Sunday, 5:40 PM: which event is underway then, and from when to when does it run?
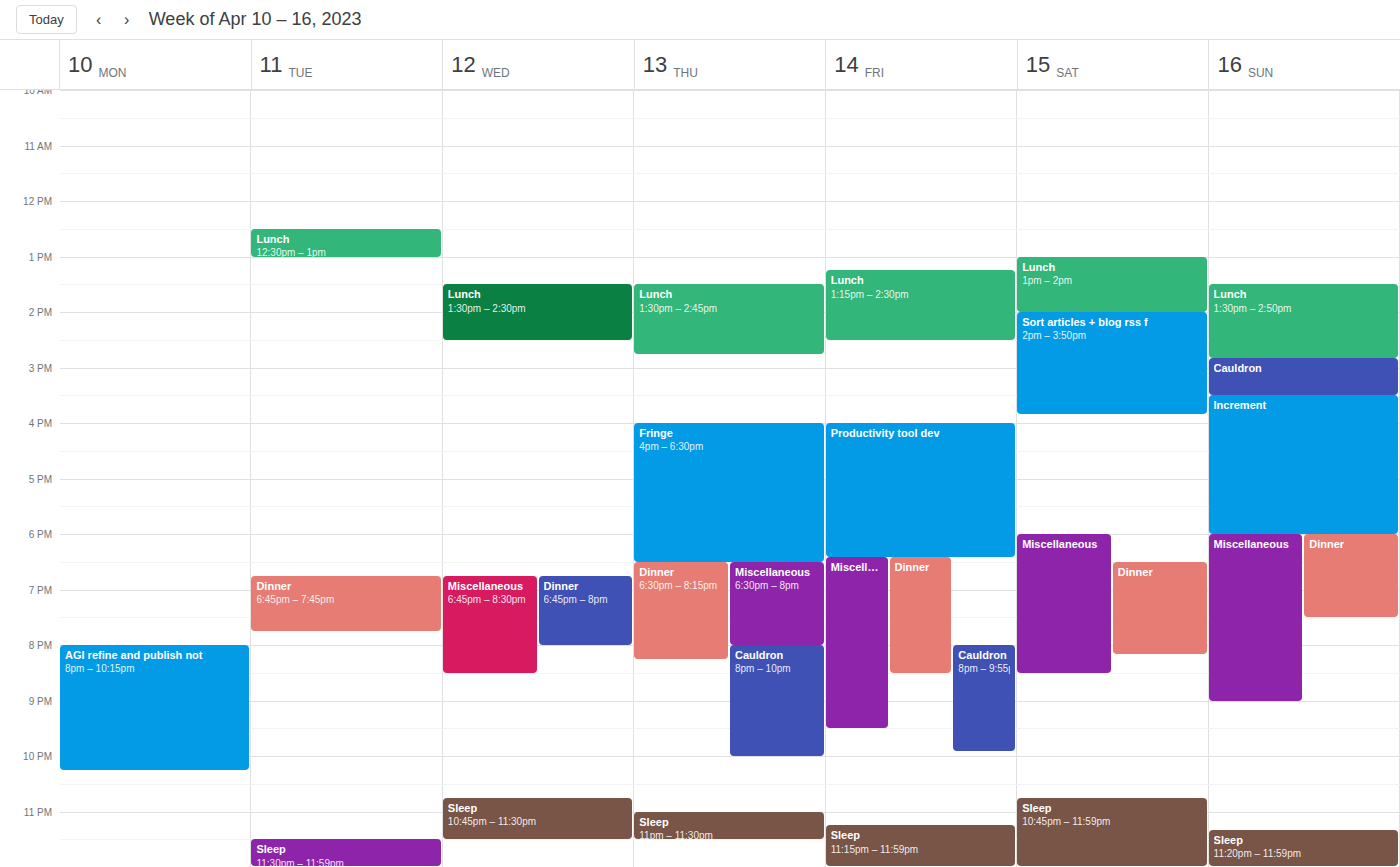
"Increment", 3:30 PM to 6:00 PM